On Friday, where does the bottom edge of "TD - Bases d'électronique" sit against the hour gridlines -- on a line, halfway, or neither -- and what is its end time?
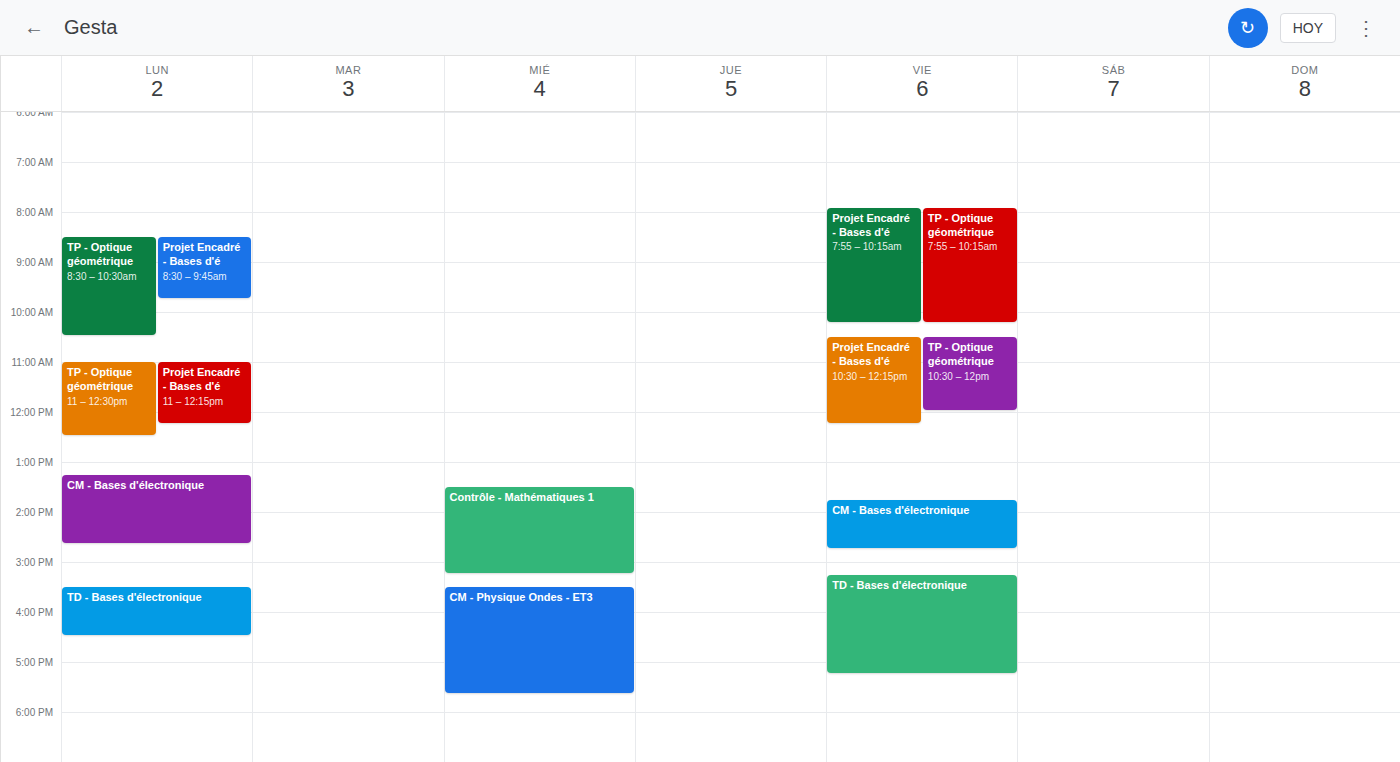
5:15 PM -- neither: a quarter of the way from the 5 PM line to the 6 PM line.